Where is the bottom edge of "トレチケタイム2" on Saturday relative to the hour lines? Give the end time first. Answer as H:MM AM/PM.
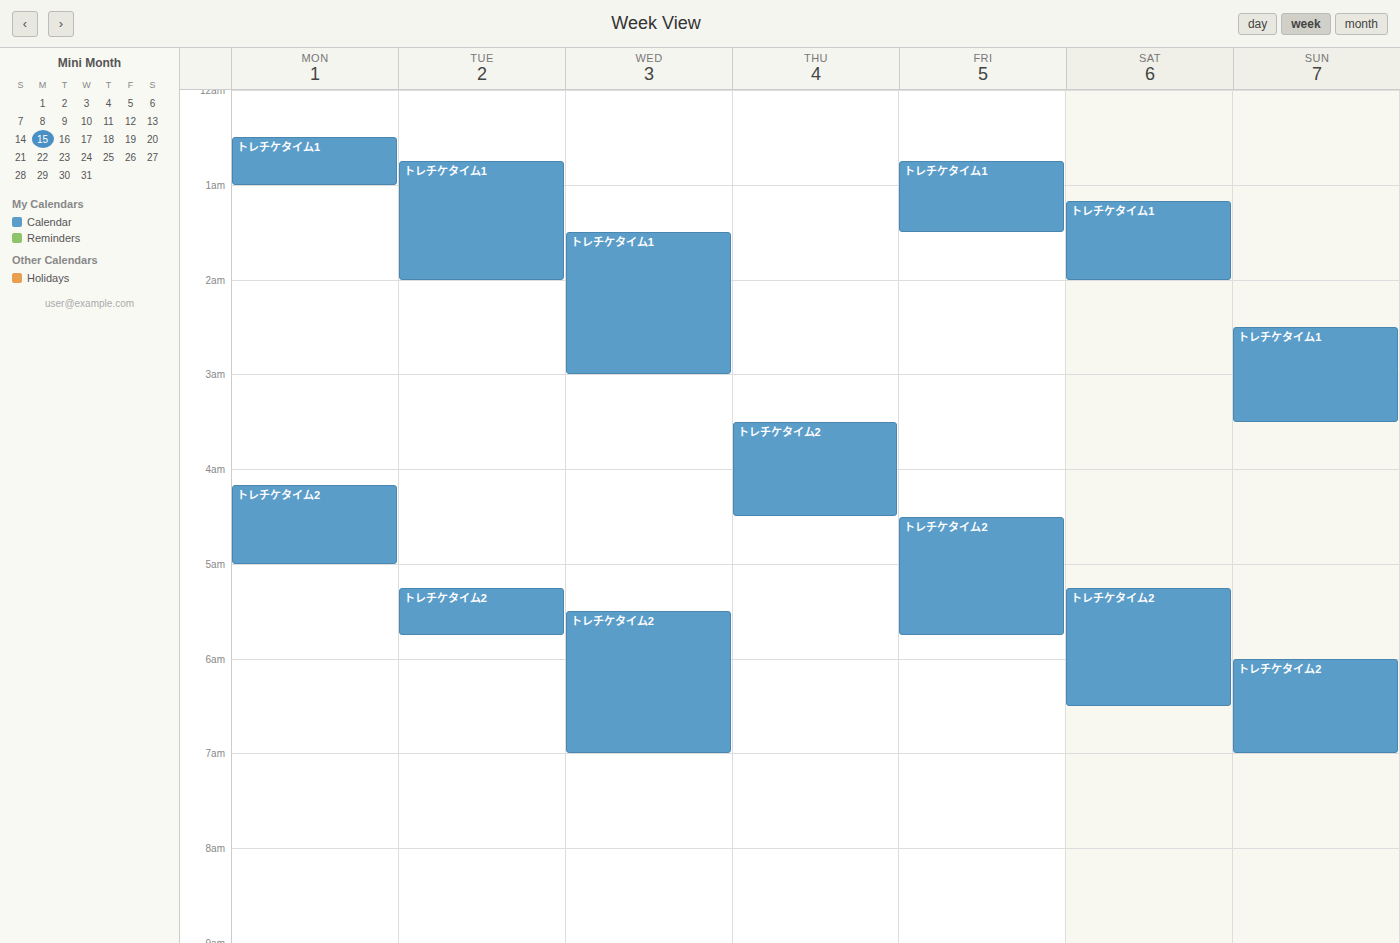
6:30 AM -- halfway between the 6 AM and 7 AM lines.